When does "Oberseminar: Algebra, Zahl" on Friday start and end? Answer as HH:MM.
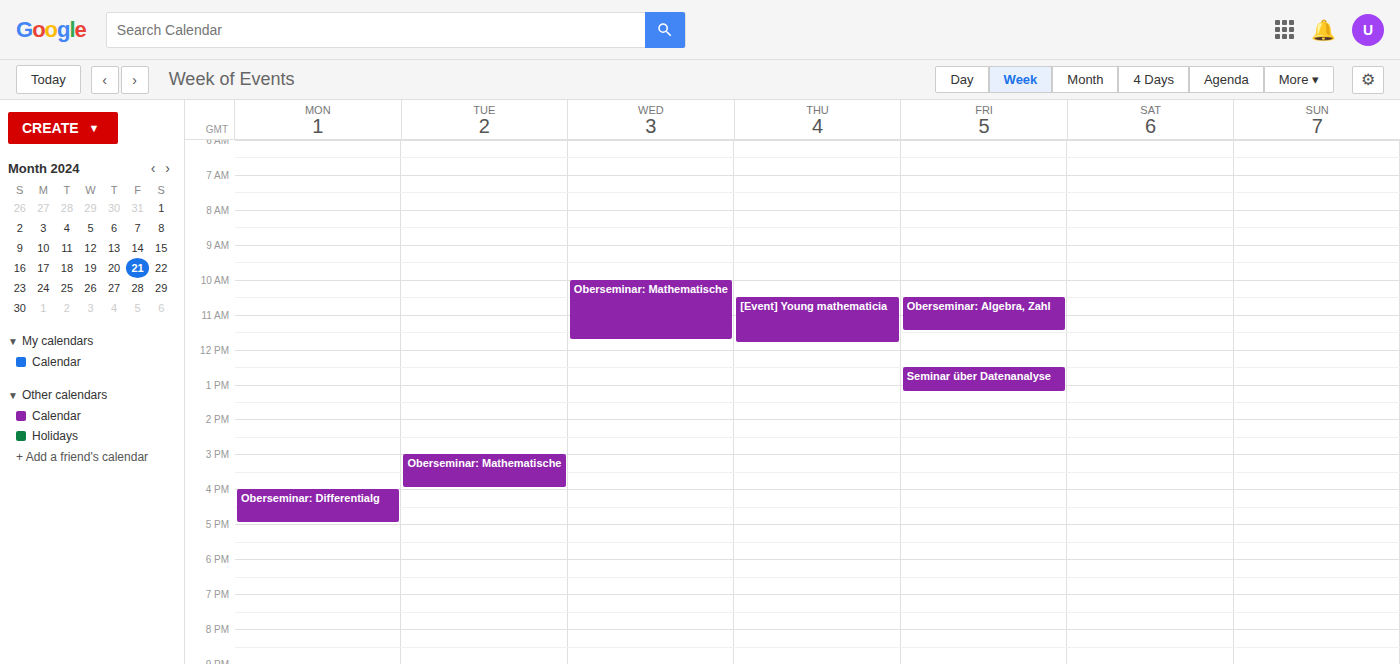
10:30 to 11:30